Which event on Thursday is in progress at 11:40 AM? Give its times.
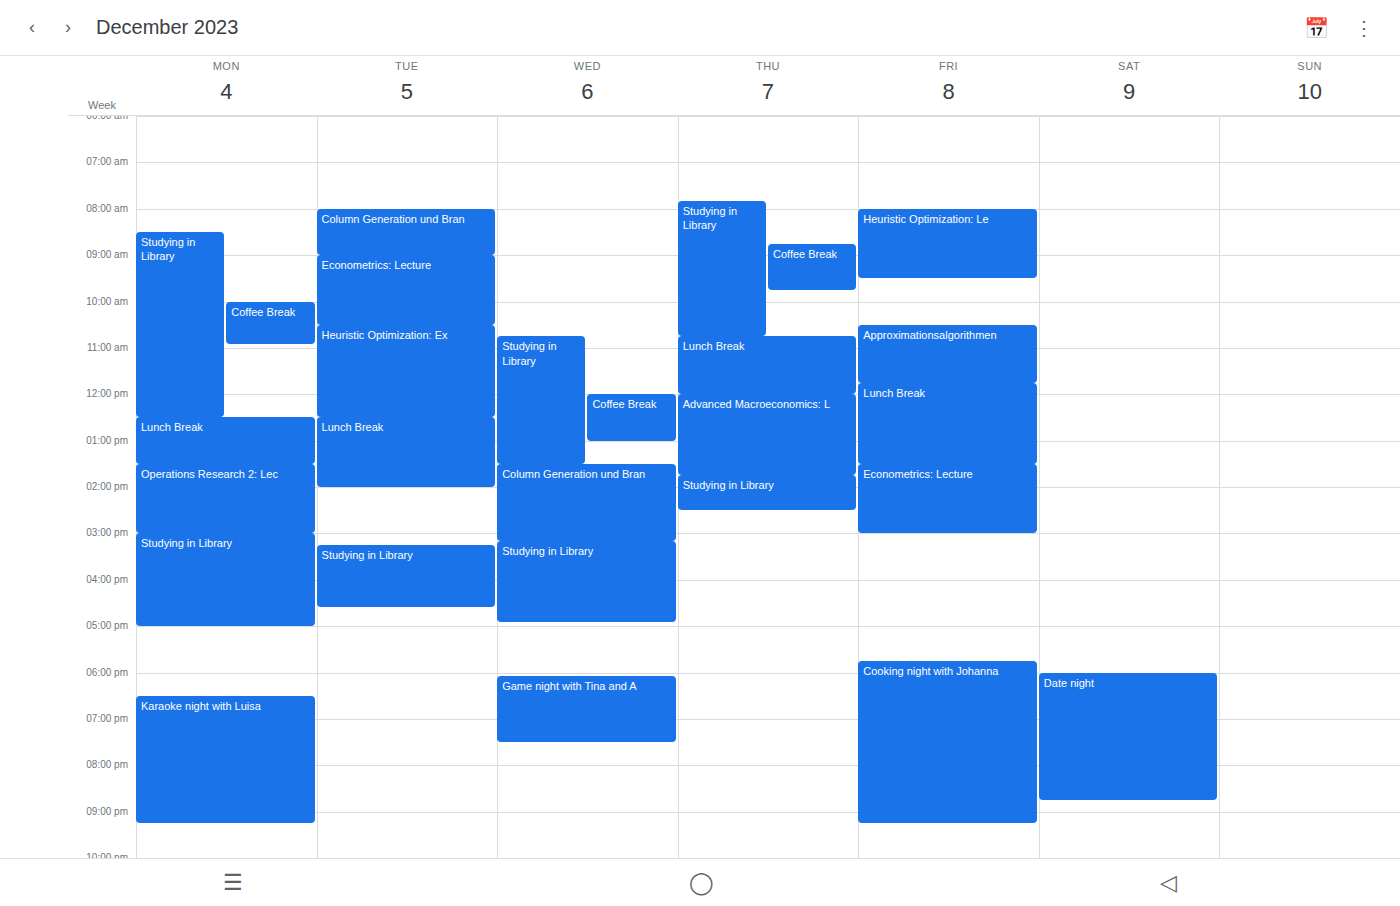
"Lunch Break", 10:45 AM to 12:00 PM